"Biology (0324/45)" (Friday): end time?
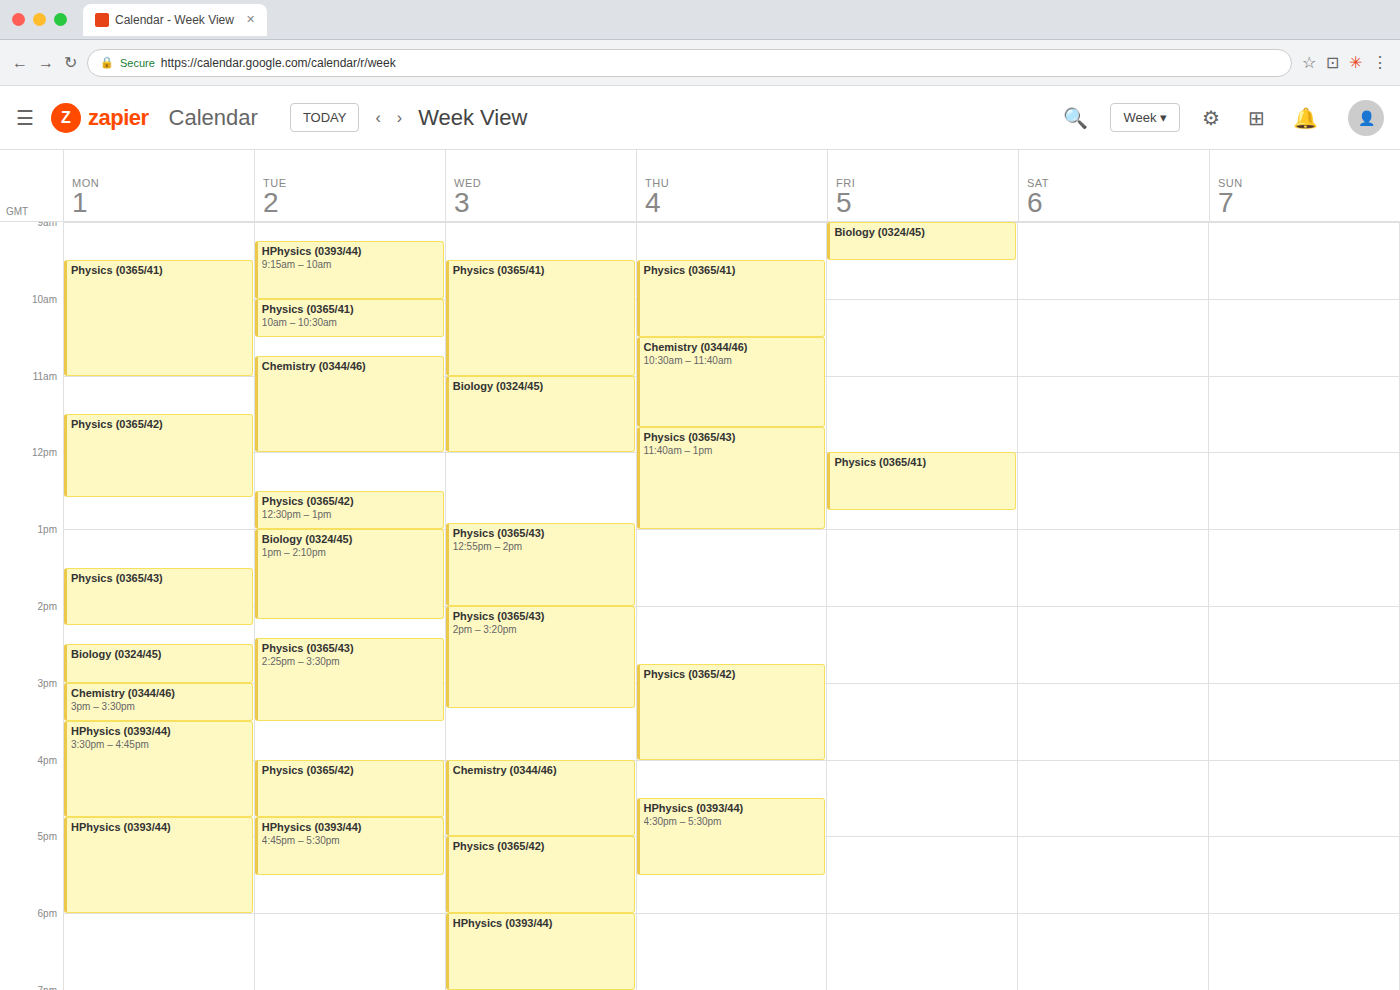
9:30 AM